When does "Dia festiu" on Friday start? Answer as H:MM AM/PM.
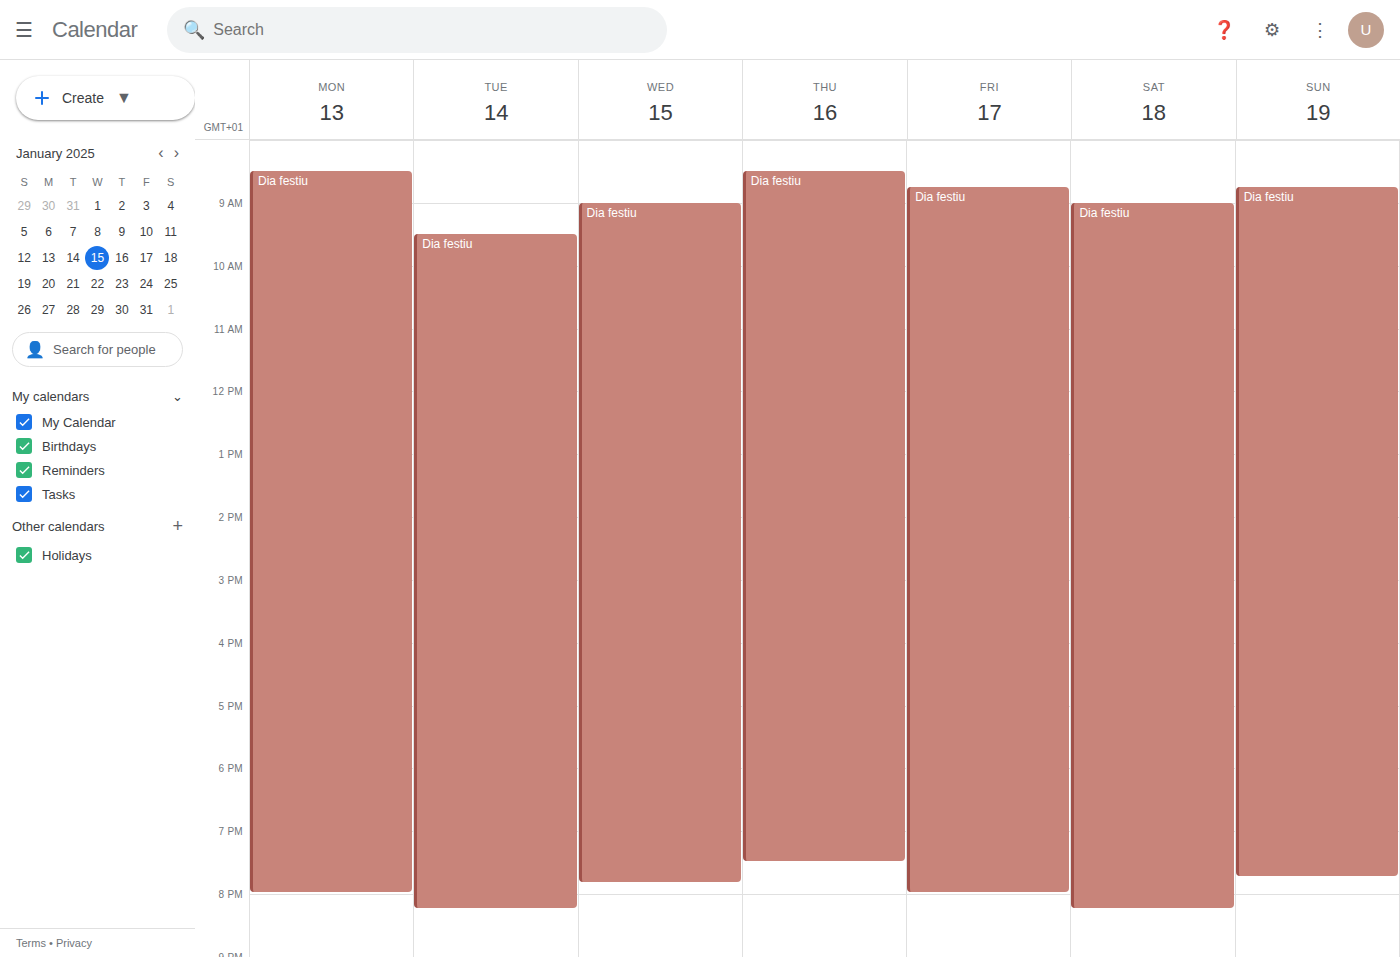
8:45 AM